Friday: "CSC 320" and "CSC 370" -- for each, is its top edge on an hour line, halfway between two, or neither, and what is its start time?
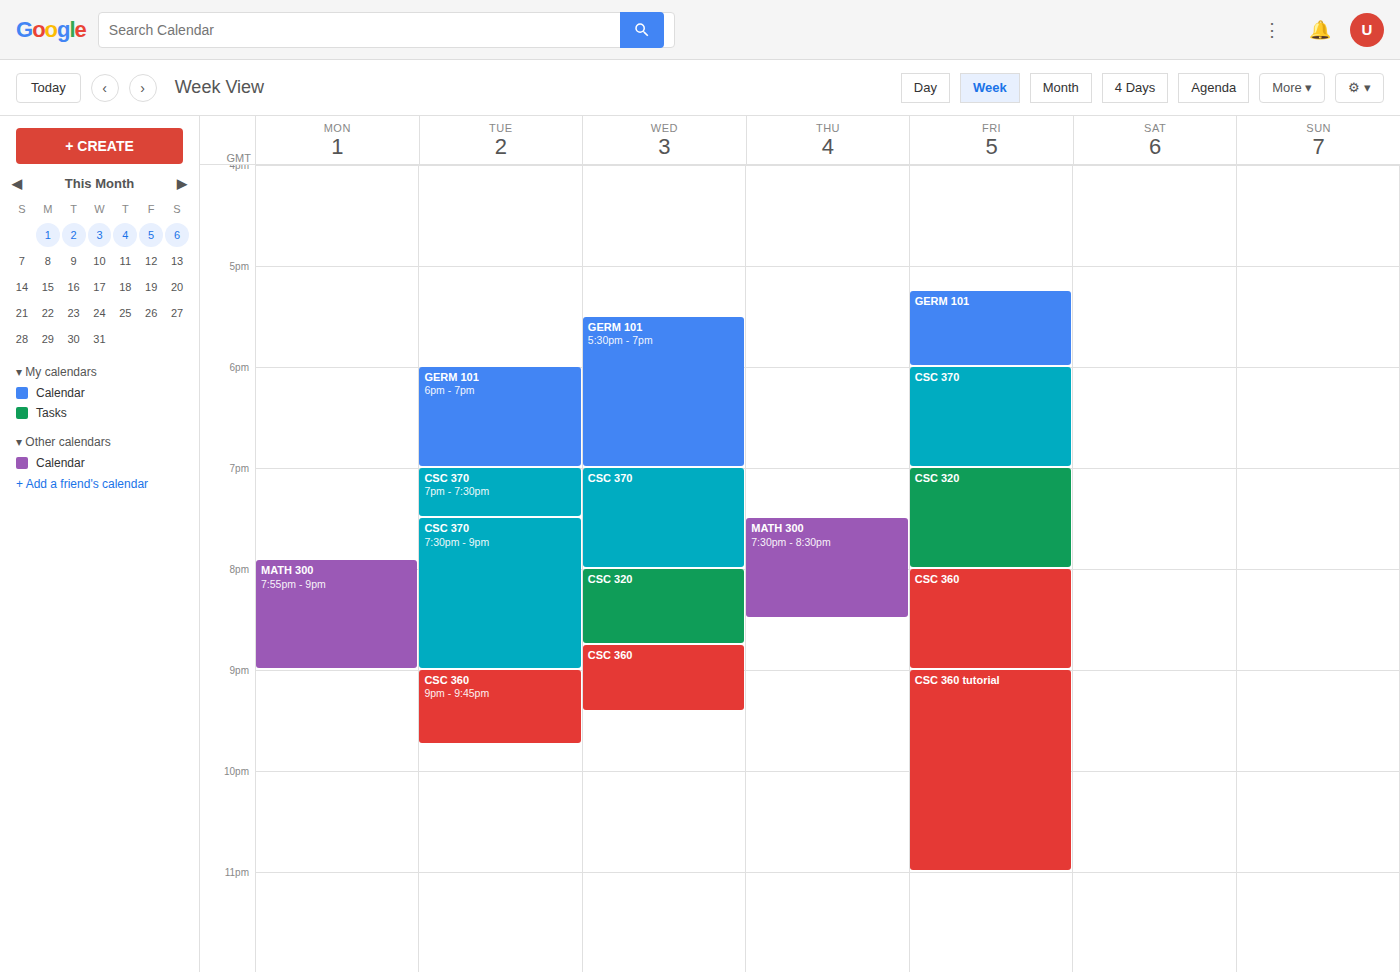
"CSC 320": 7:00 PM, exactly on the 7 PM line. "CSC 370": 6:00 PM, exactly on the 6 PM line.